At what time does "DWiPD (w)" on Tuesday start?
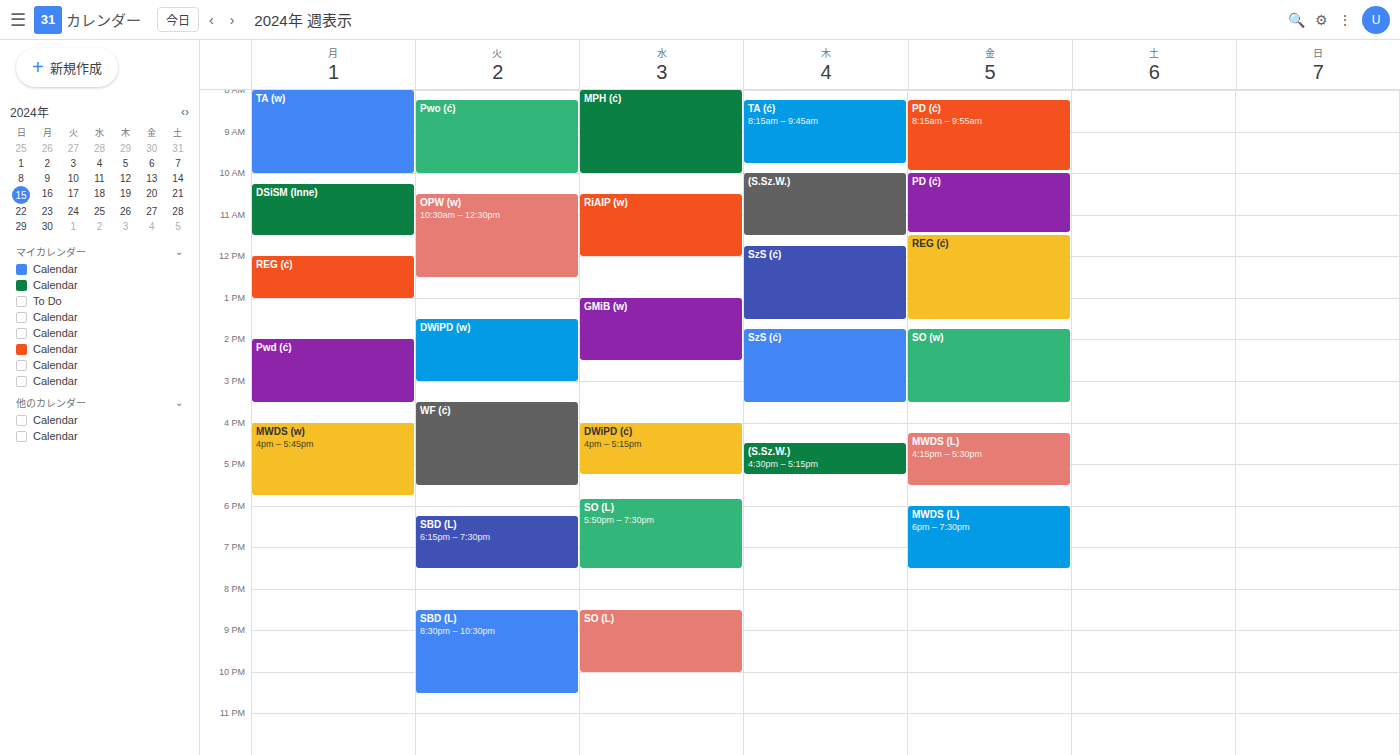
1:30 PM